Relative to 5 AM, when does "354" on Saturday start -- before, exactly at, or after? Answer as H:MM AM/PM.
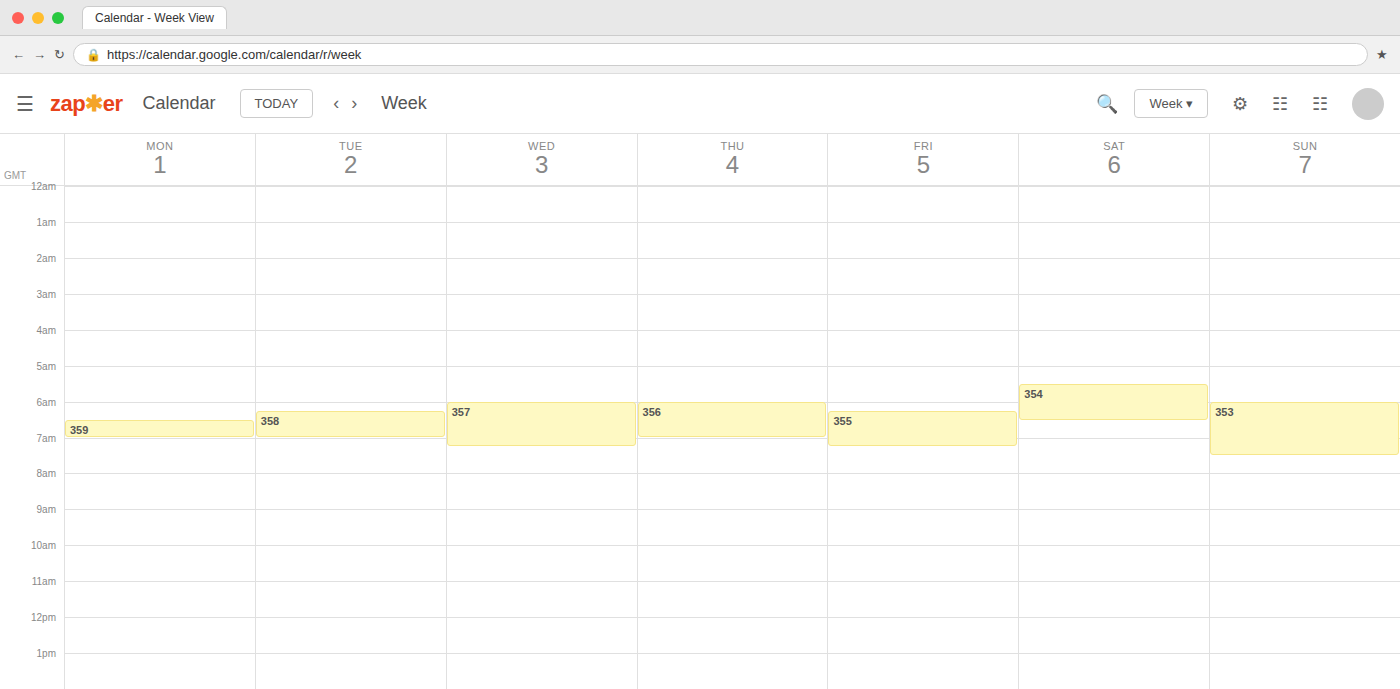
5:30 AM -- after 5 AM, 30 minutes below the 5 AM line.